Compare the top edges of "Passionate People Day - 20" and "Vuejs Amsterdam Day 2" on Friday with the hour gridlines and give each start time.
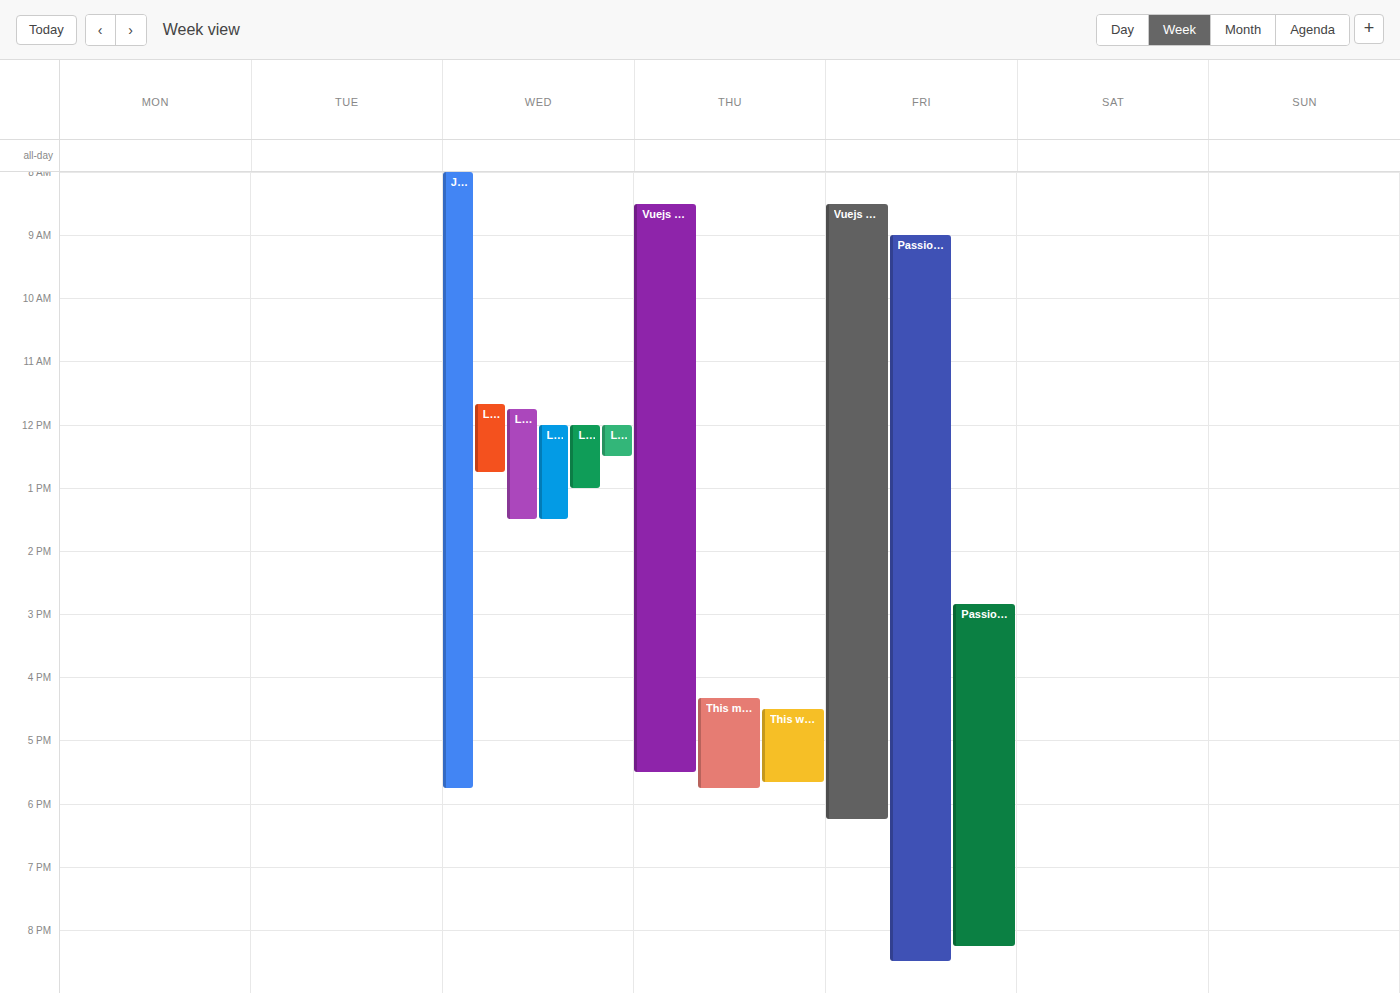
"Passionate People Day - 20": 09:00, exactly on the 09:00 line. "Vuejs Amsterdam Day 2": 08:30, halfway between the 08:00 and 09:00 lines.